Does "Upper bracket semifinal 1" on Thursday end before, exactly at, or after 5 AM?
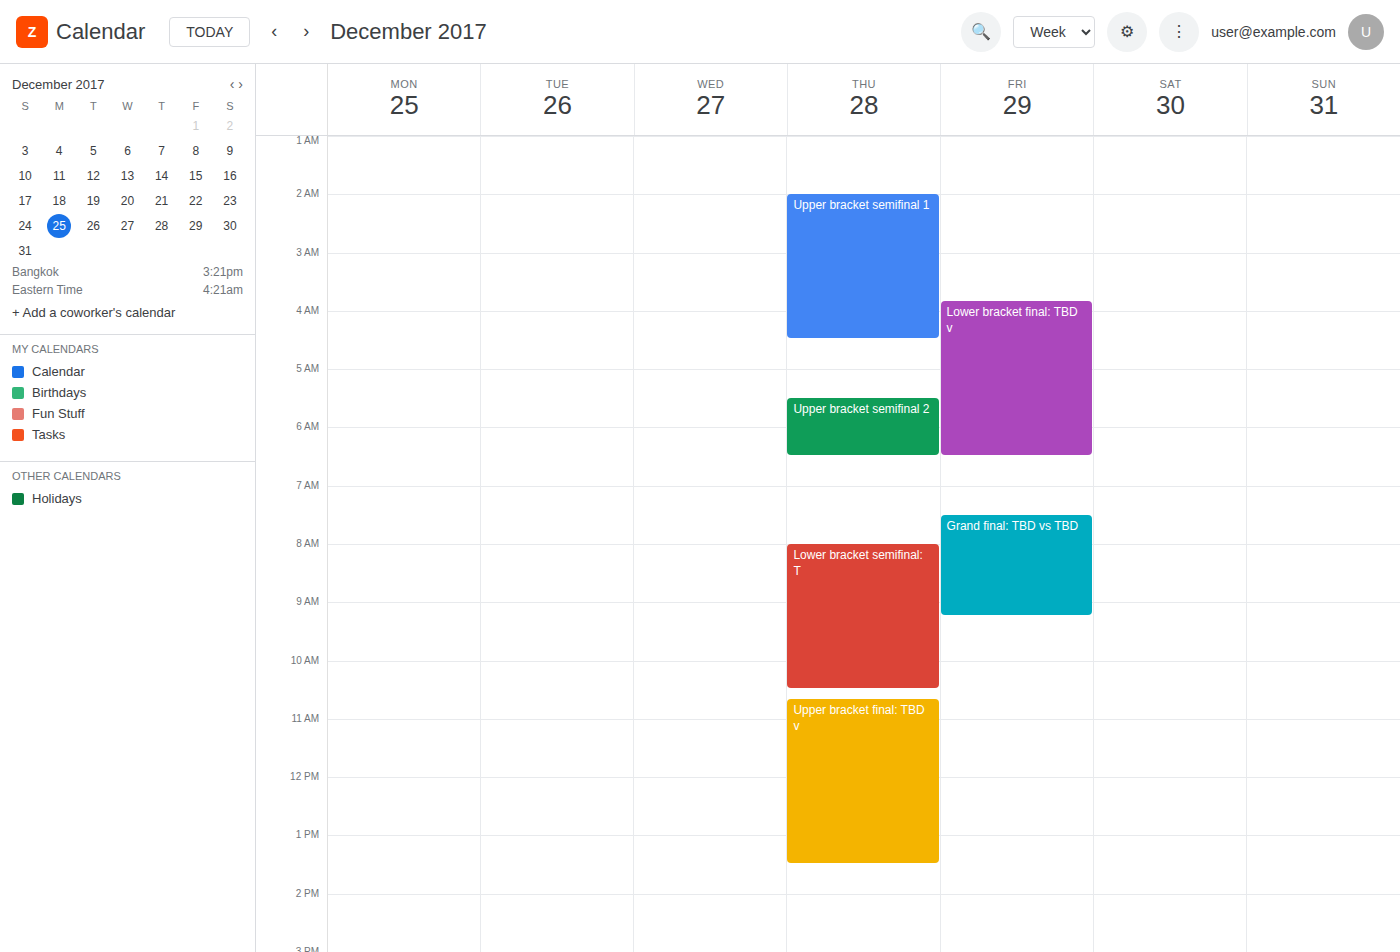
4:30 AM -- before 5 AM, 30 minutes above the 5 AM line.